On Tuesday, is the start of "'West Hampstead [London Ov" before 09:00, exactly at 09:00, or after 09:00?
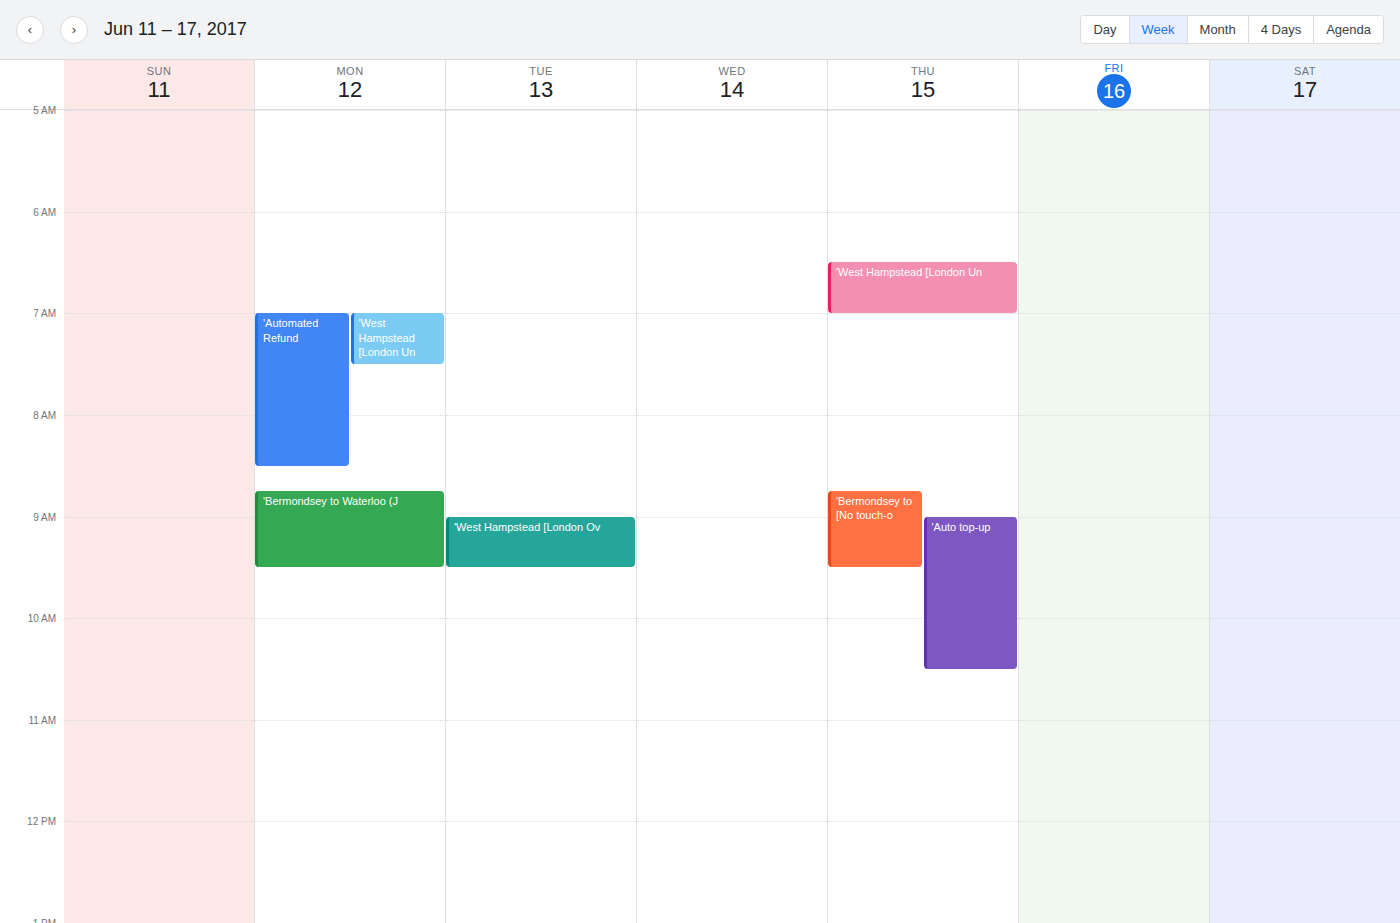
09:00 -- exactly at 09:00, on the 09:00 line.